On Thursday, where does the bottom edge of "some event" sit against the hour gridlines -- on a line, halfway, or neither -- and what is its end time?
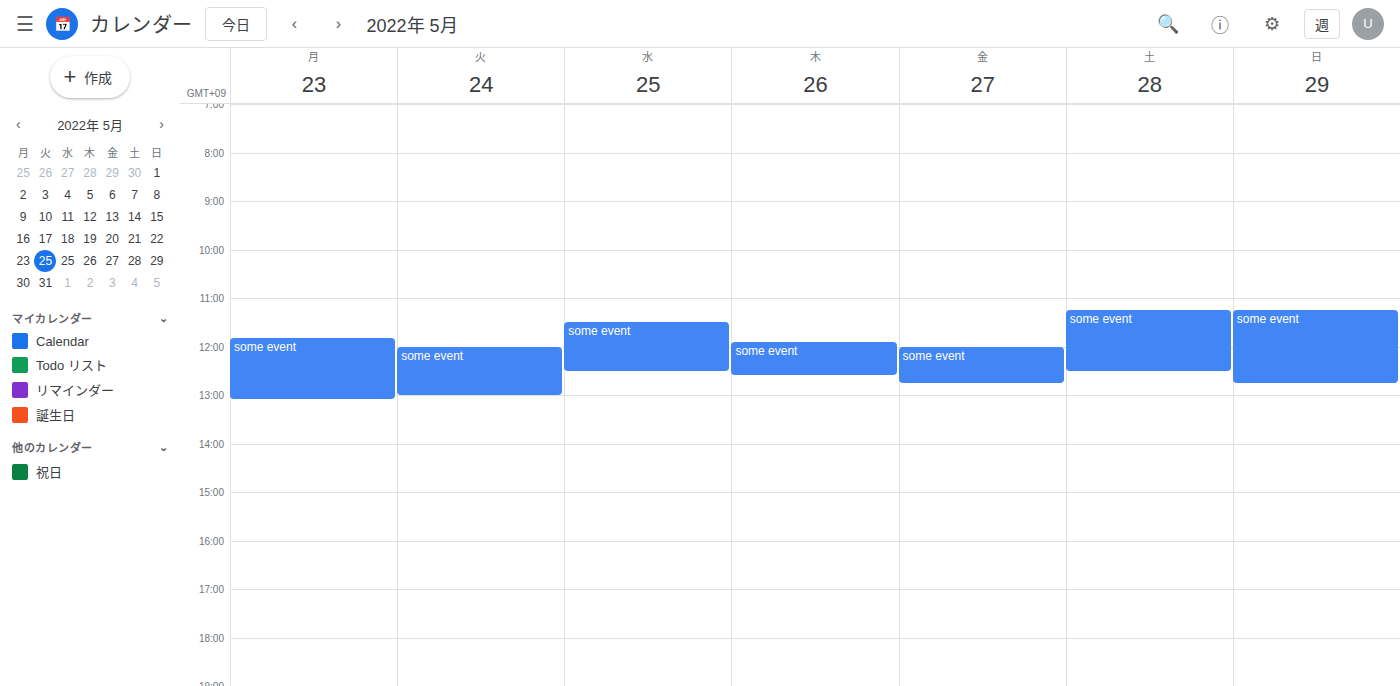
12:35 PM -- neither: 35 minutes below the 12 PM line and 25 minutes above the 1 PM line.